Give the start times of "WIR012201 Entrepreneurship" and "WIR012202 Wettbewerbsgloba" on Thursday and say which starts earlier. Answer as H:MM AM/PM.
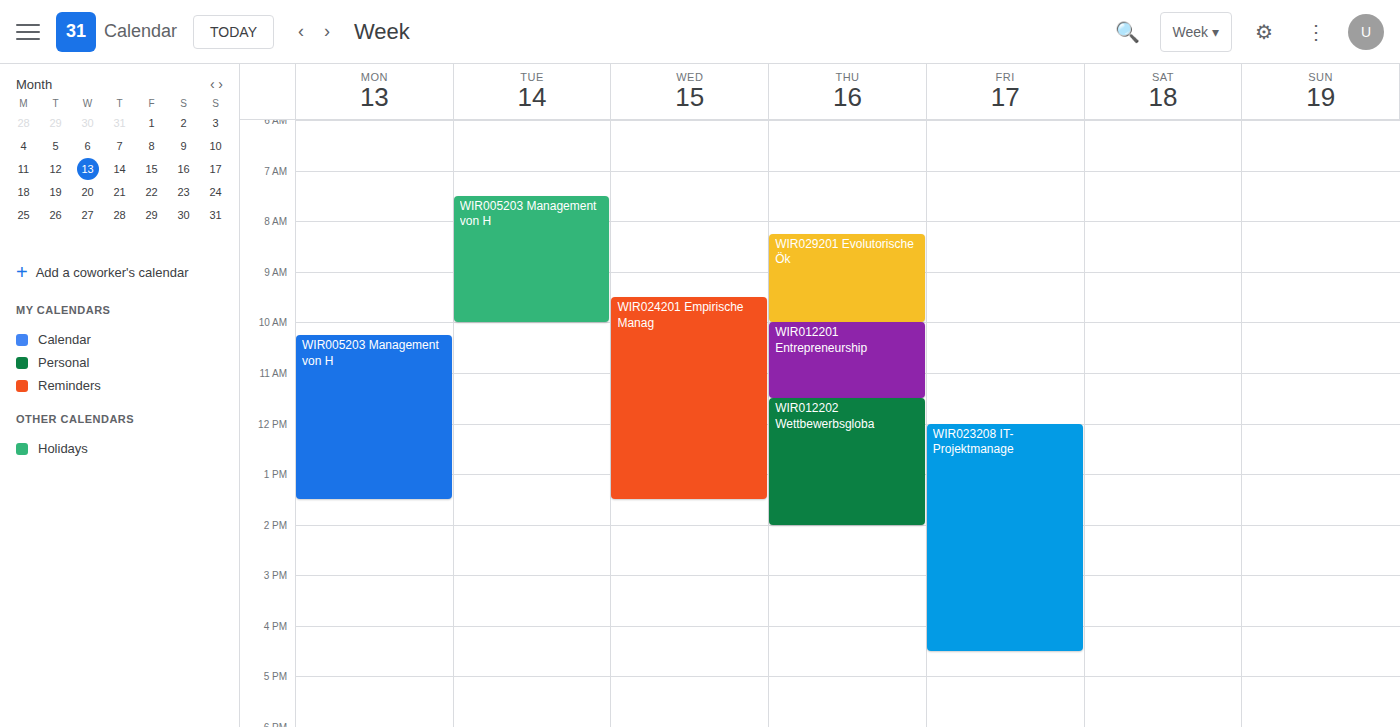
"WIR012201 Entrepreneurship" 10:00 AM; "WIR012202 Wettbewerbsgloba" 11:30 AM.